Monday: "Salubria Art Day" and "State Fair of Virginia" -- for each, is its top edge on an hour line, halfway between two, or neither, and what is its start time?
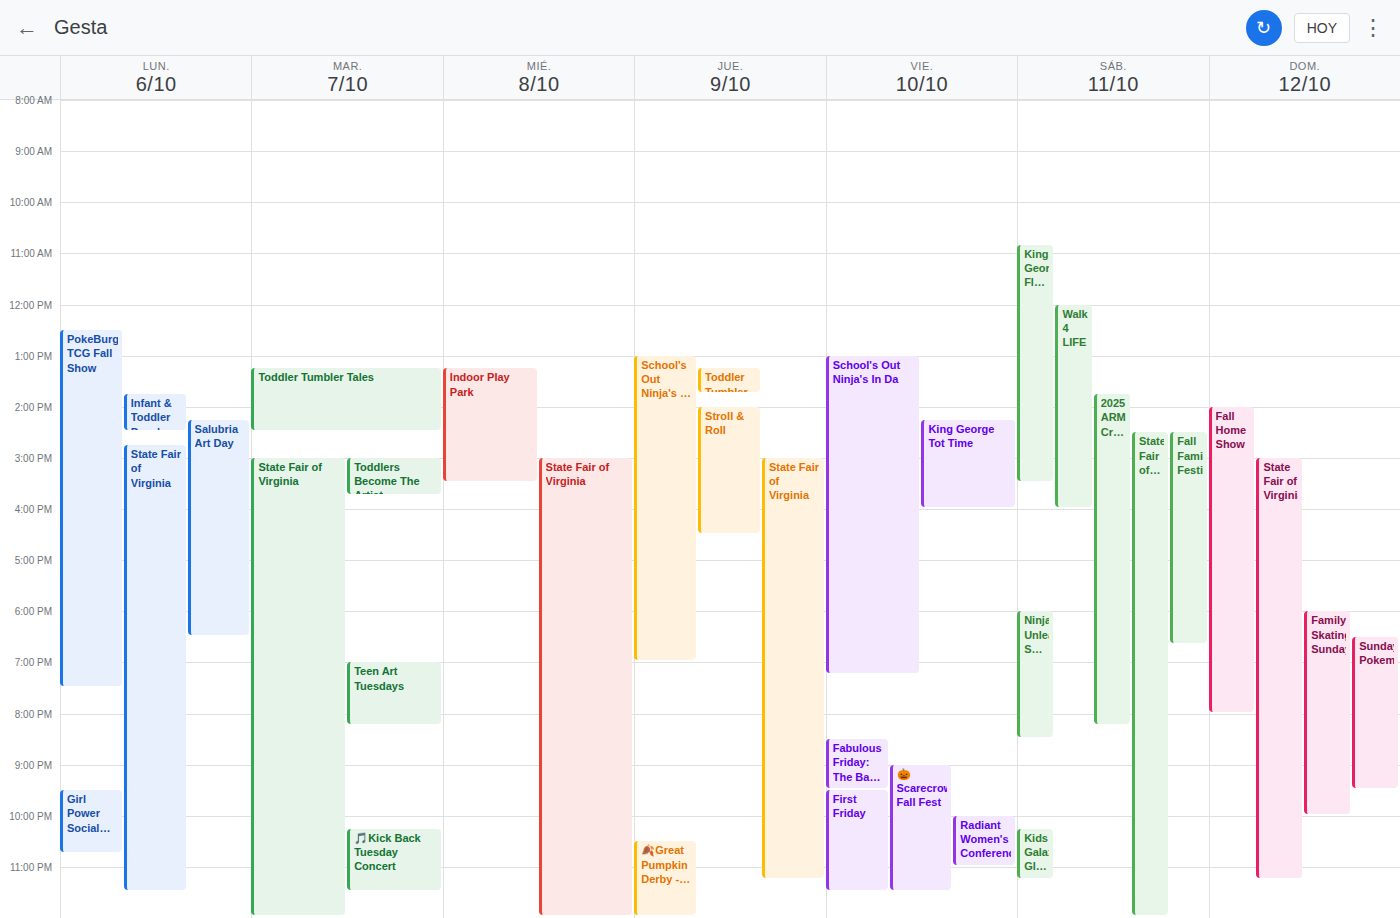
"Salubria Art Day": 2:15 PM, neither: a quarter of the way from the 2 PM line to the 3 PM line. "State Fair of Virginia": 2:45 PM, neither: three quarters of the way from the 2 PM line to the 3 PM line.